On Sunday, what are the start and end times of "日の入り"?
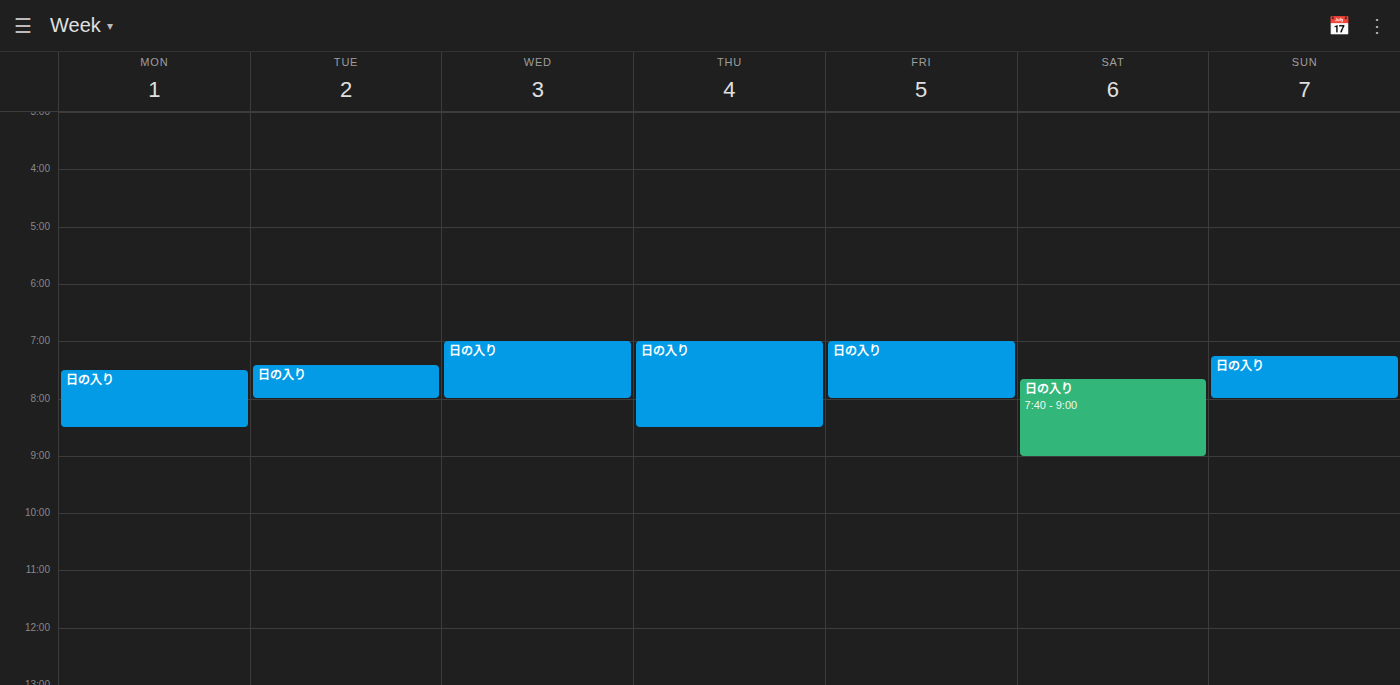
7:15 AM to 8:00 AM